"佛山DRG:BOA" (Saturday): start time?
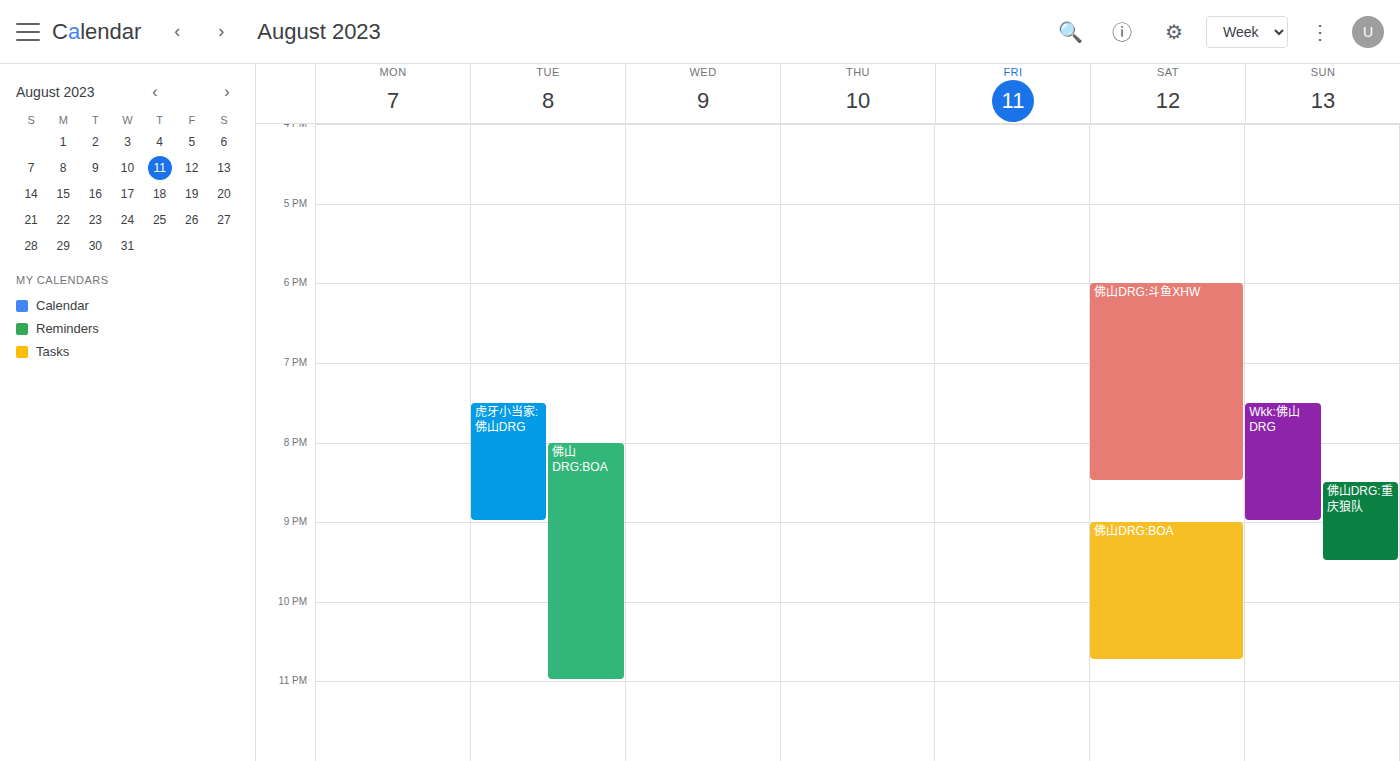
9:00 PM